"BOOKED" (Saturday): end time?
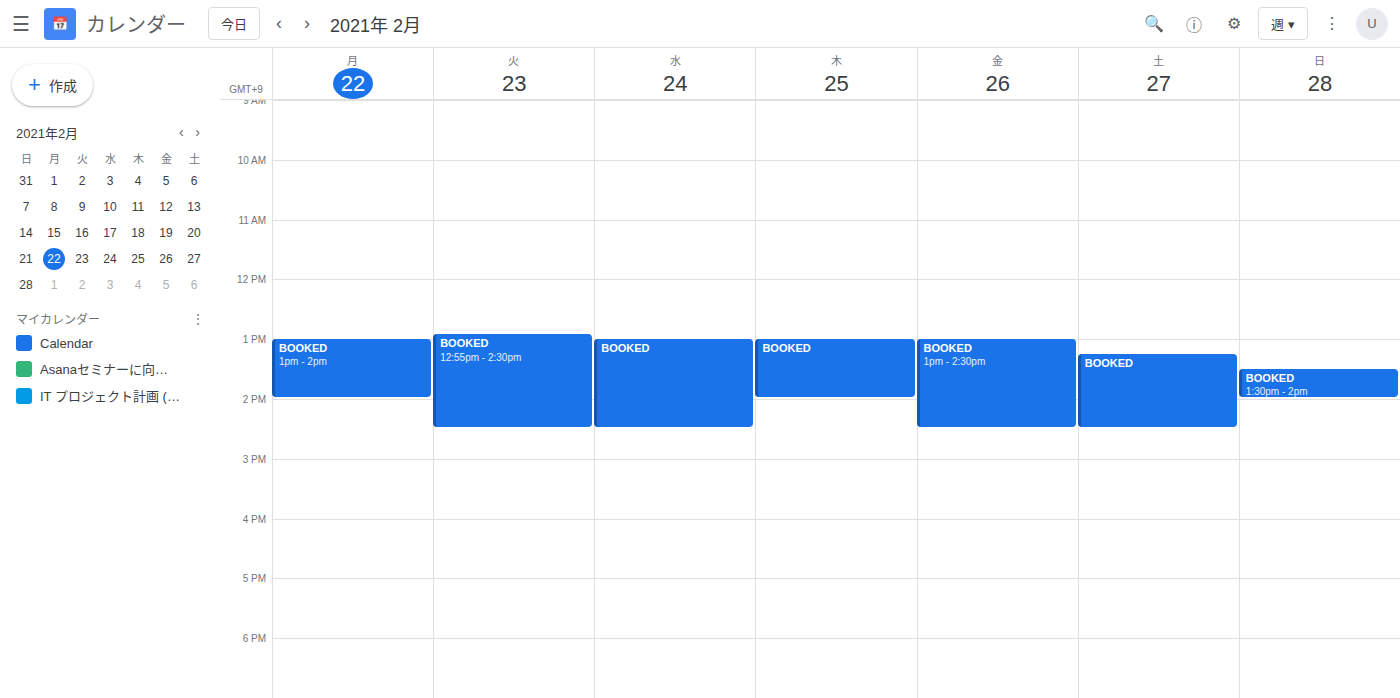
2:30 PM